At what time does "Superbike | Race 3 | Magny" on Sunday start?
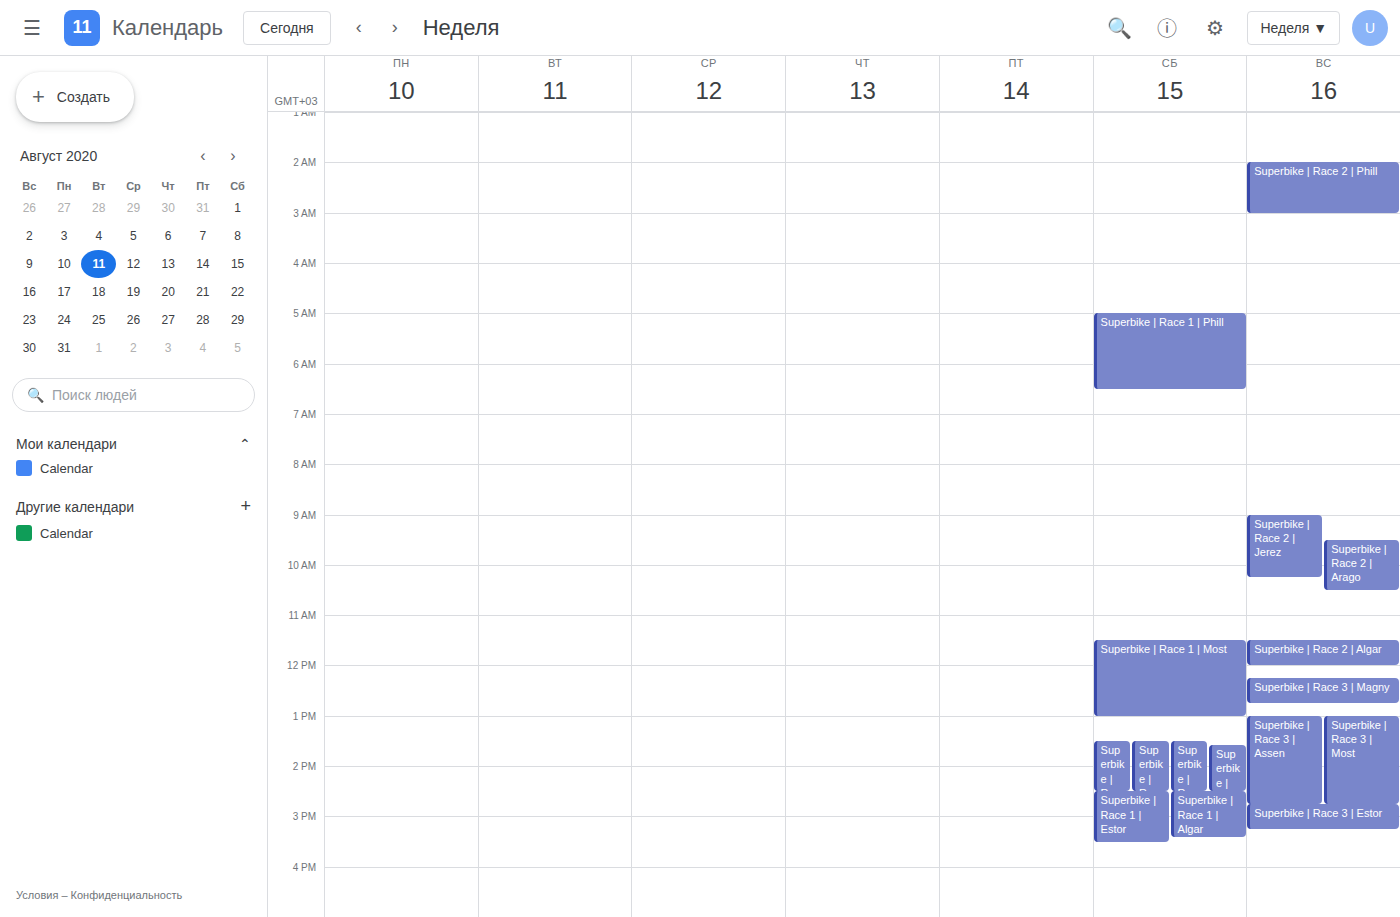
12:15 PM